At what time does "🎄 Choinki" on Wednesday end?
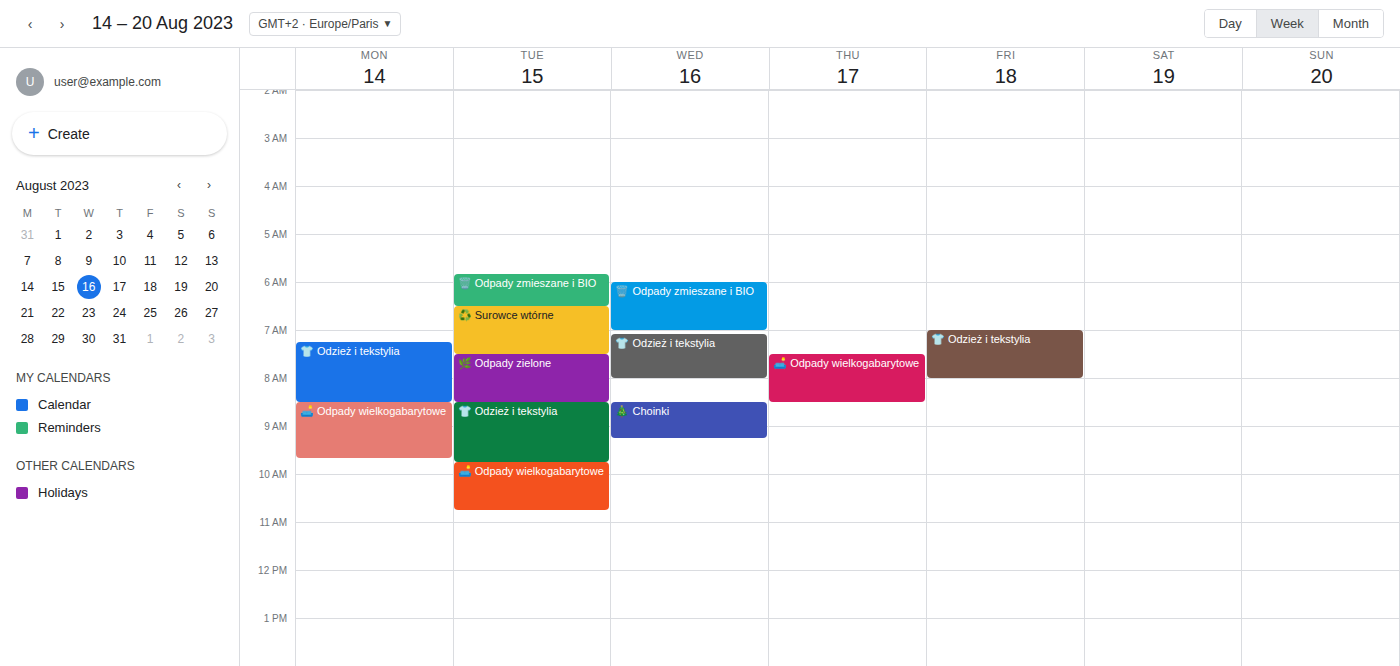
9:15 AM